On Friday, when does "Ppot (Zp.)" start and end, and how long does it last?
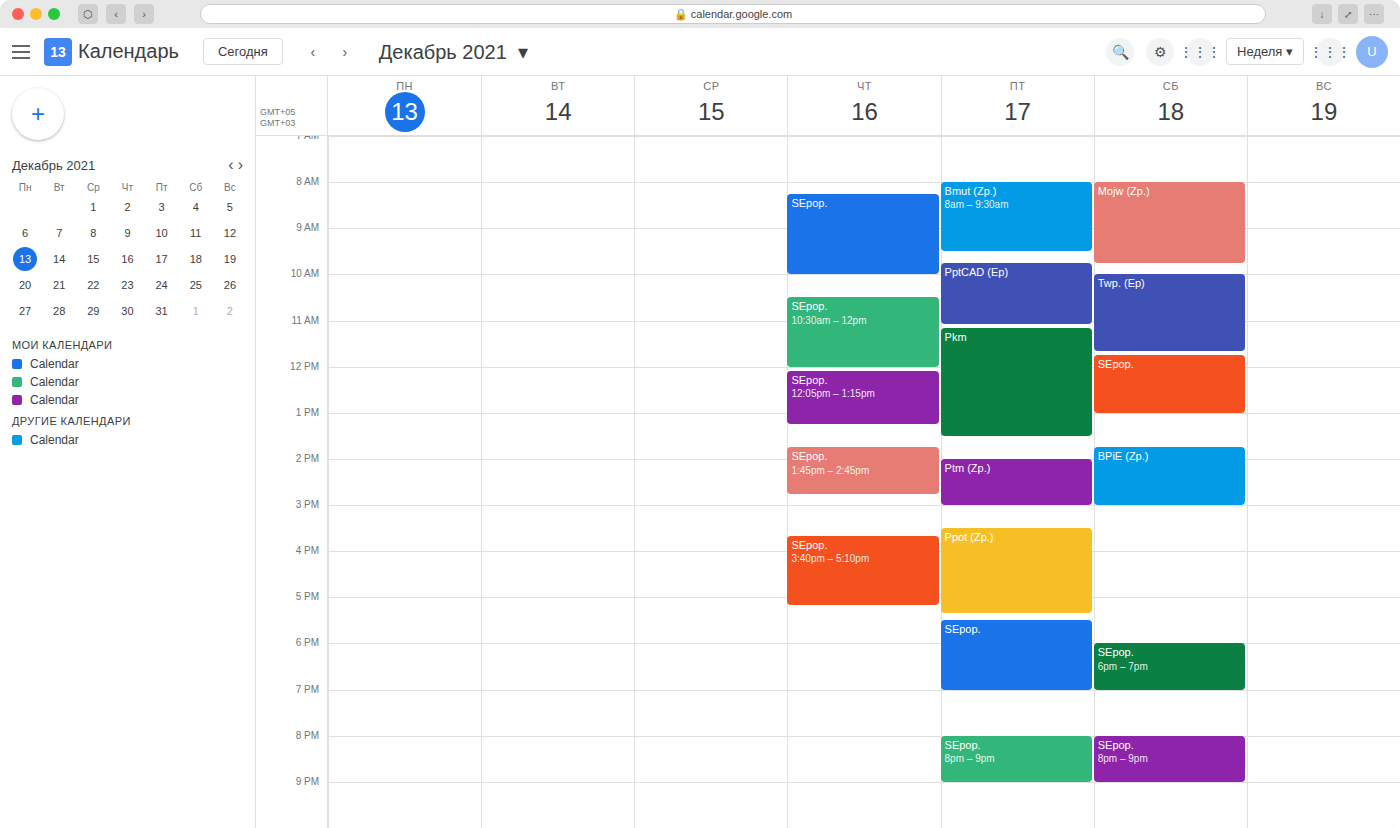
3:30 PM to 5:20 PM, 1 hour 50 minutes